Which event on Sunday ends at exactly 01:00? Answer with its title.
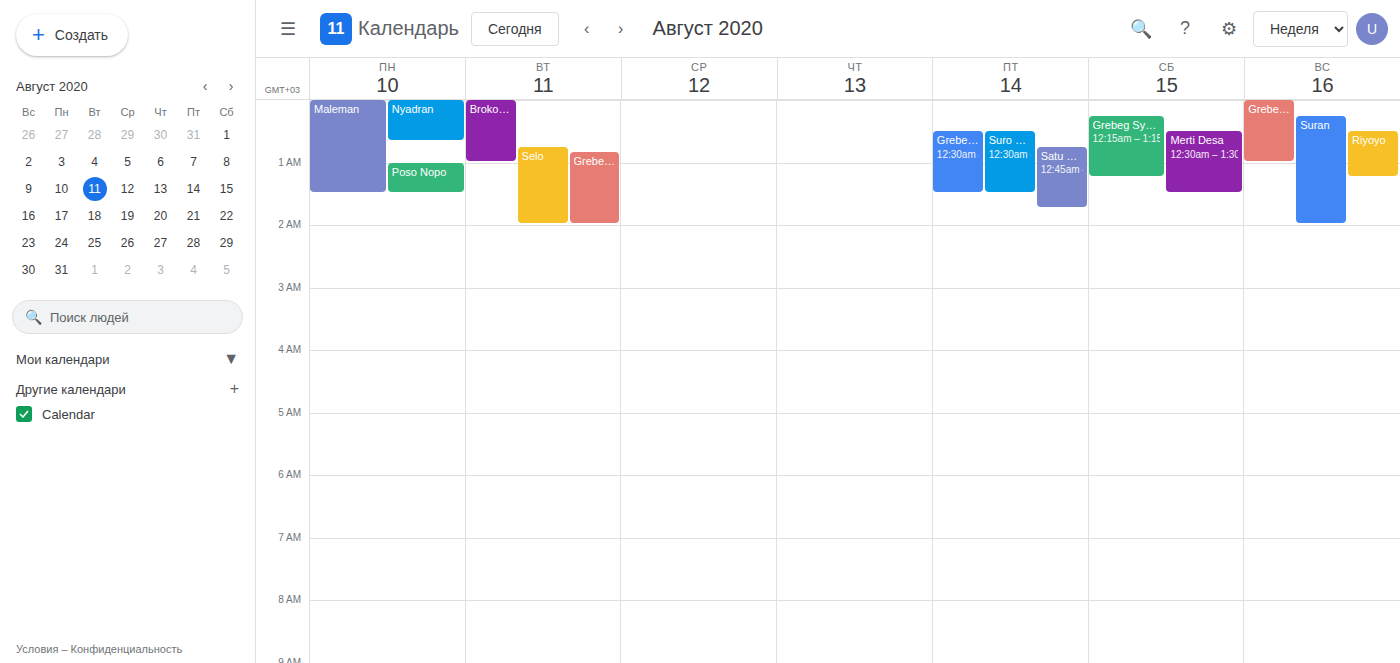
"Grebeg Puso"